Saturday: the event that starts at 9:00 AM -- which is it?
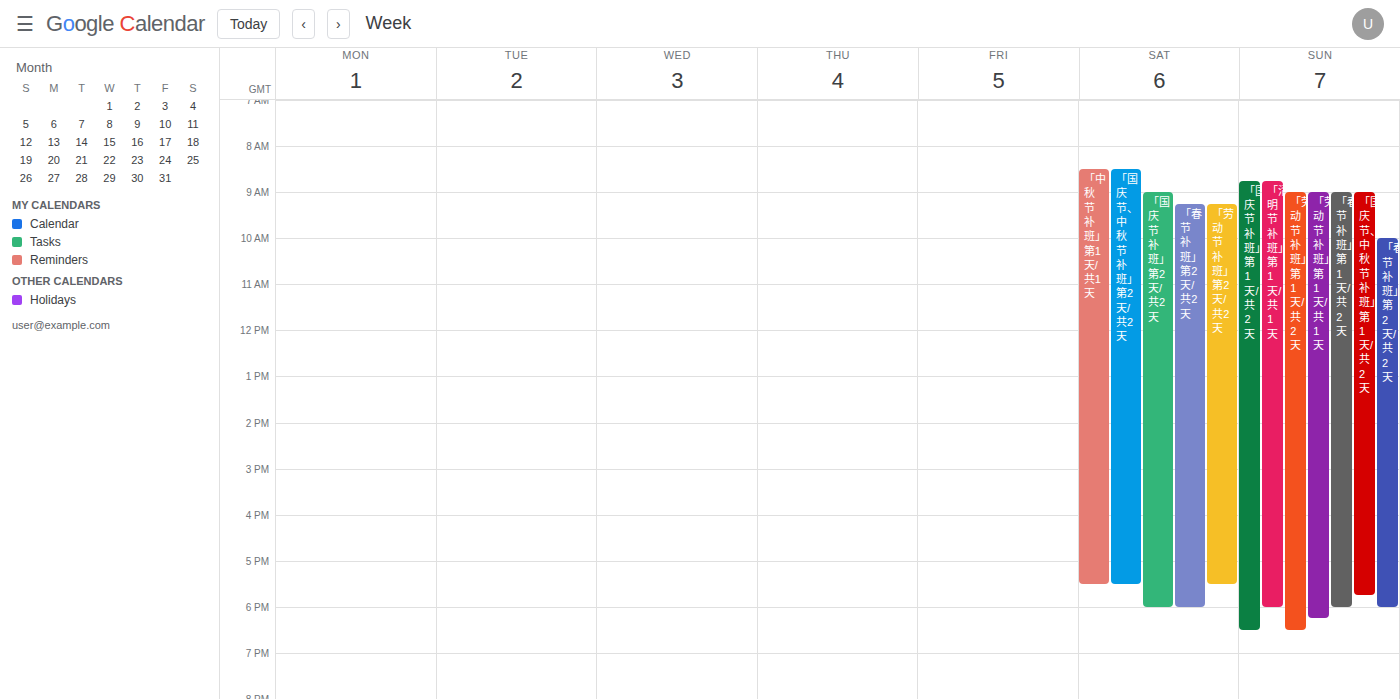
"「国庆节 补班」 第2天/共2天"